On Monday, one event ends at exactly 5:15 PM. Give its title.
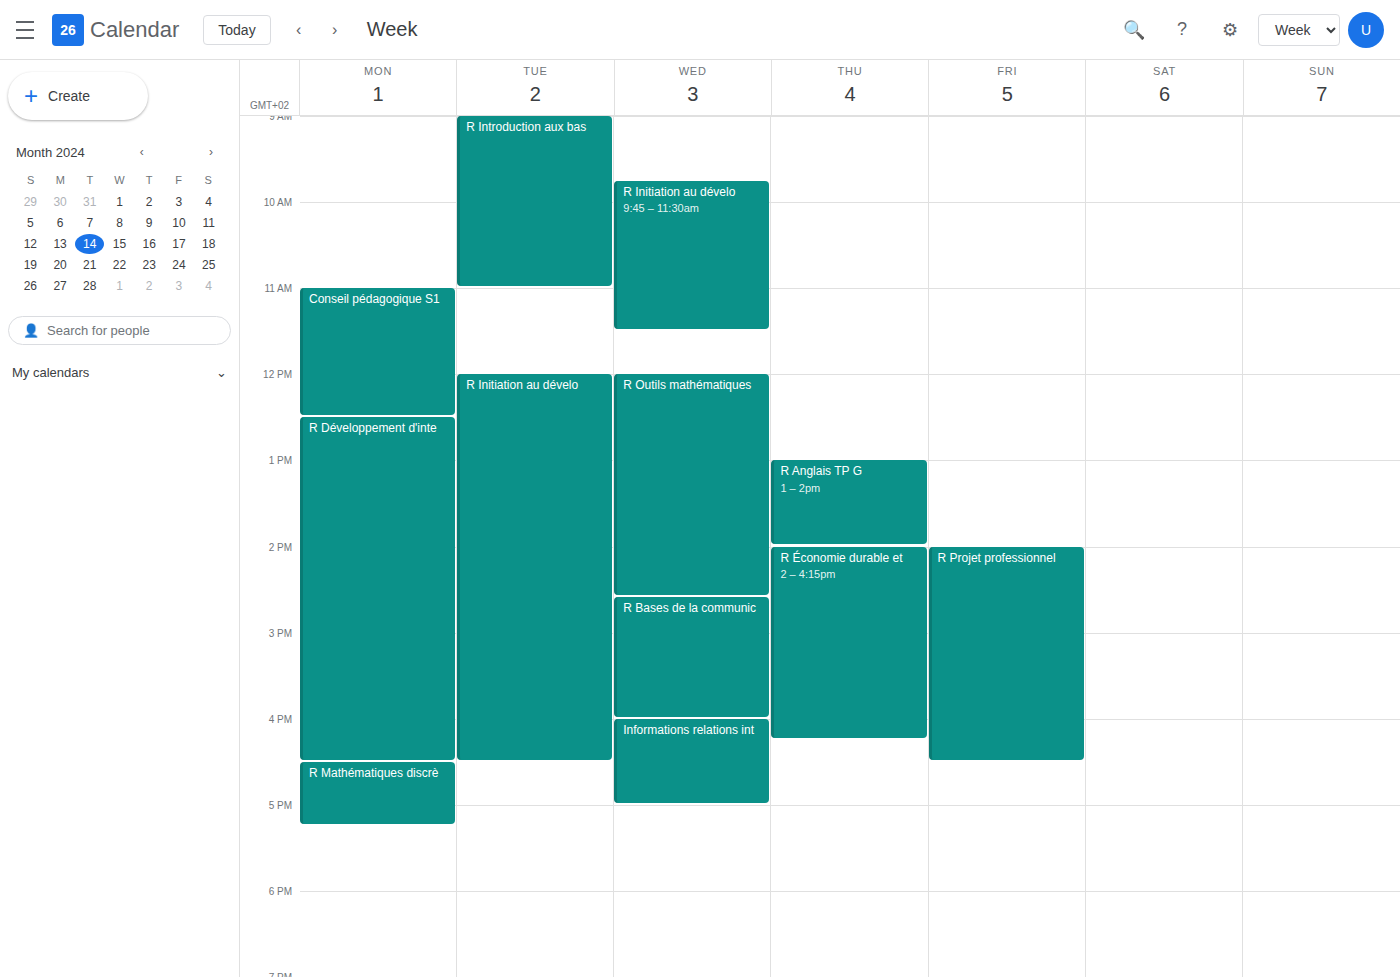
"R Mathématiques discrè"